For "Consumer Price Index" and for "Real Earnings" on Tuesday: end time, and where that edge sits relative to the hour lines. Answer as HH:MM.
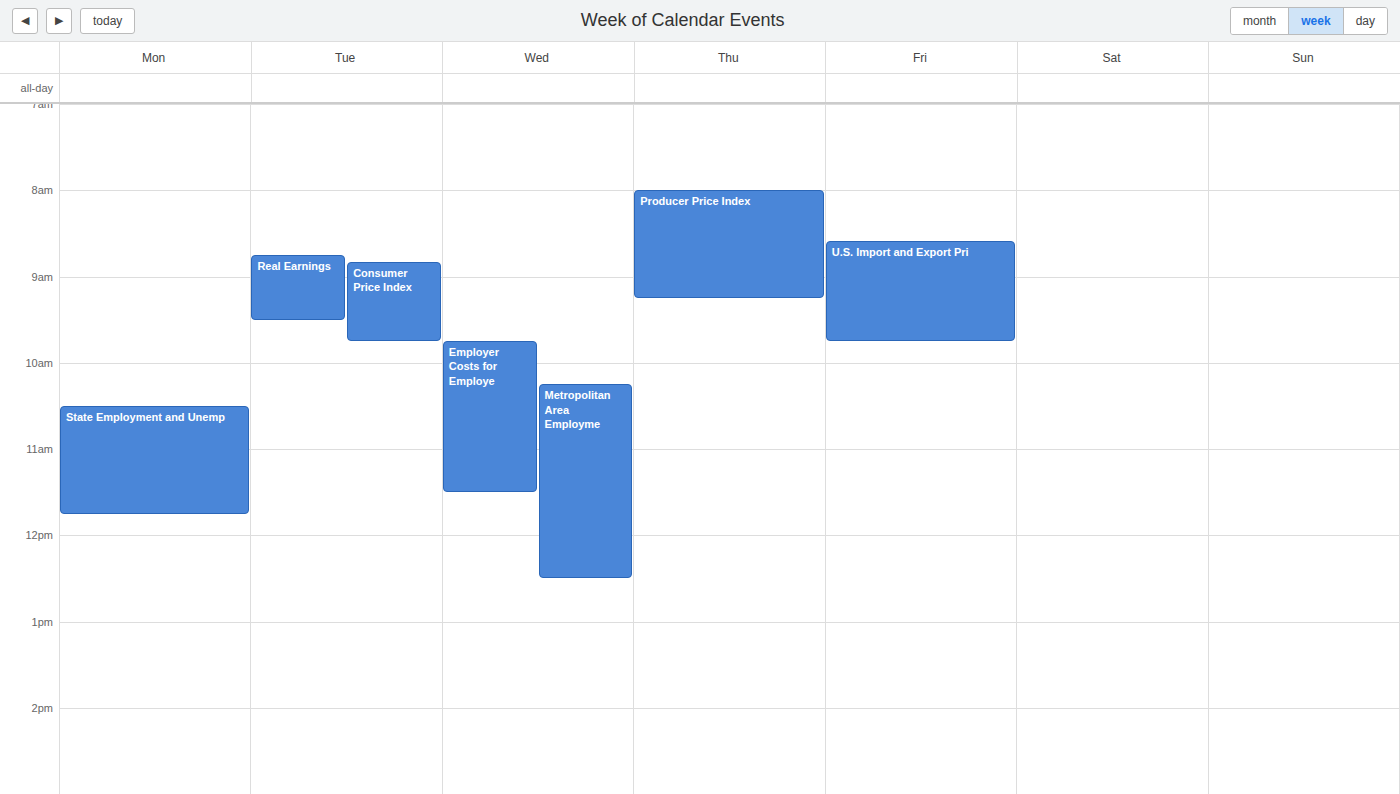
"Consumer Price Index": 09:45, neither: three quarters of the way from the 09:00 line to the 10:00 line. "Real Earnings": 09:30, halfway between the 09:00 and 10:00 lines.